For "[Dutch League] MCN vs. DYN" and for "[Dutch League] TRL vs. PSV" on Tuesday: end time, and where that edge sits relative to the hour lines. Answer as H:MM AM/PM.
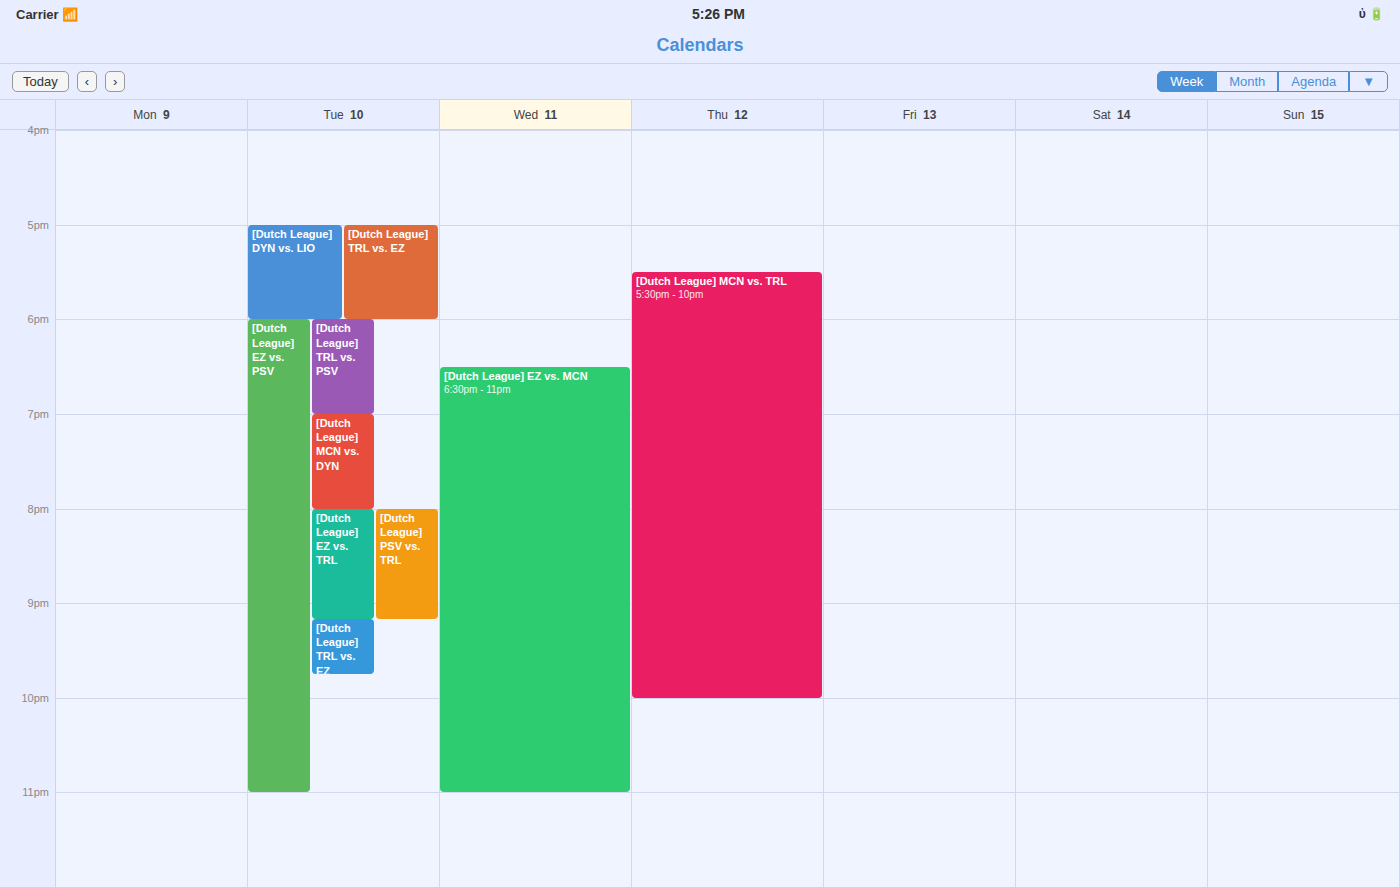
"[Dutch League] MCN vs. DYN": 8:00 PM, exactly on the 8 PM line. "[Dutch League] TRL vs. PSV": 7:00 PM, exactly on the 7 PM line.